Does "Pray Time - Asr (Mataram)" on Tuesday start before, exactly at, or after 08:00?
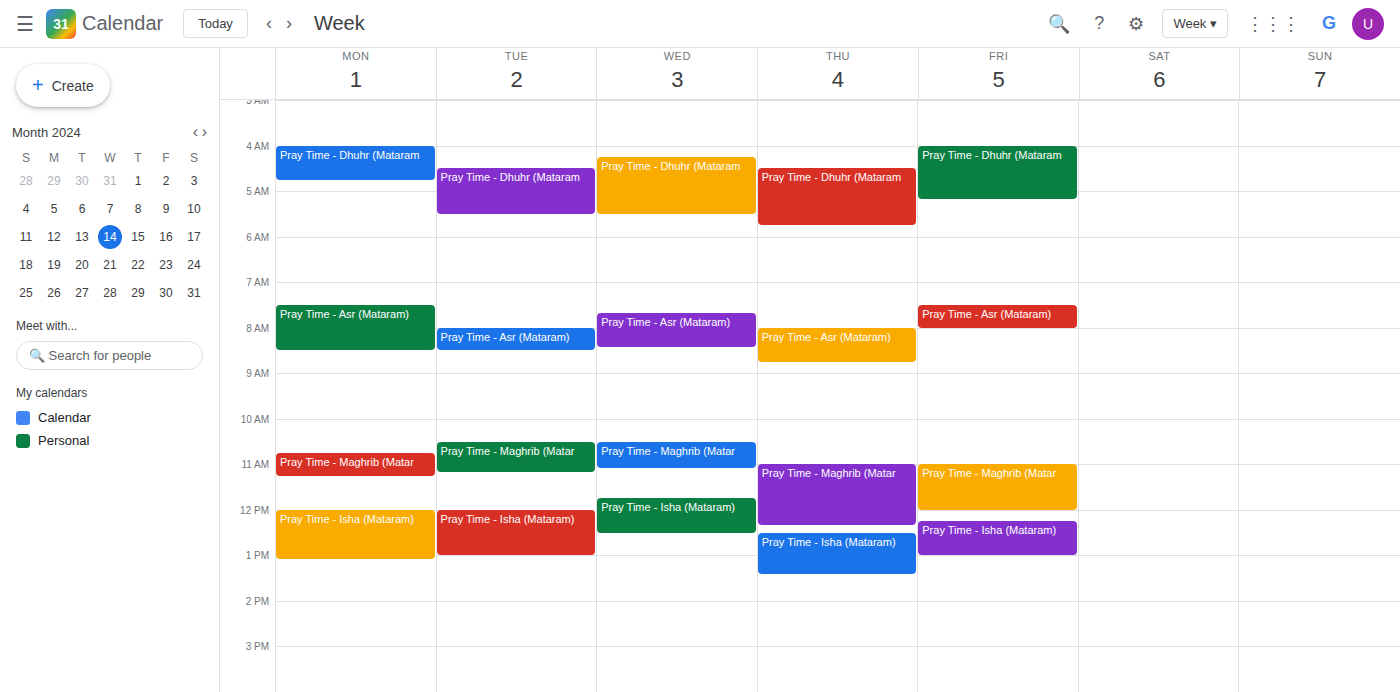
08:00 -- exactly at 08:00, on the 08:00 line.